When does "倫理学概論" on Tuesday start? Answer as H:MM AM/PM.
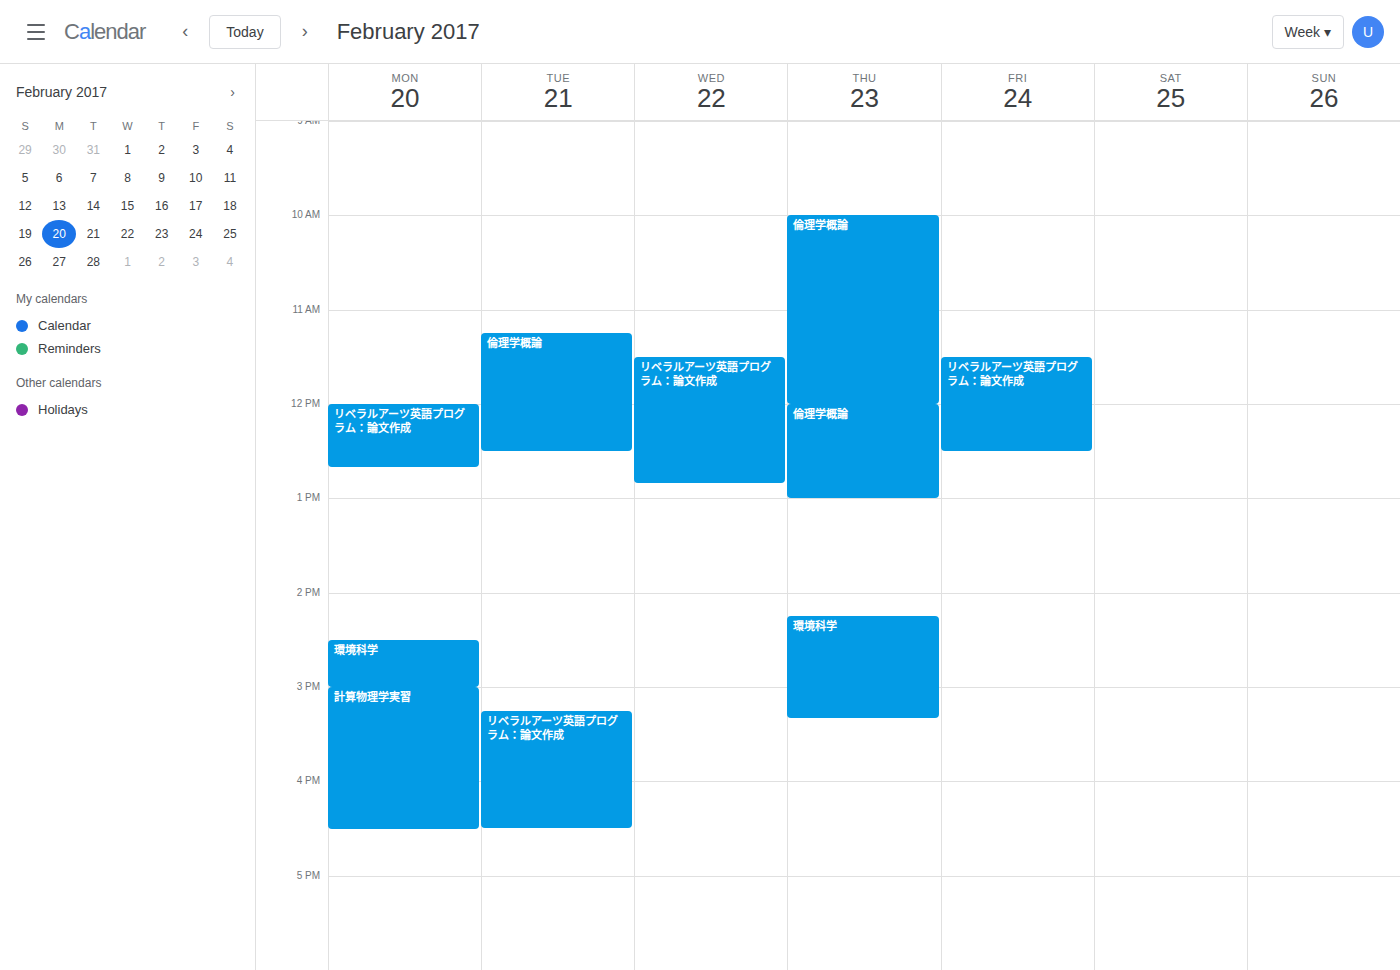
11:15 AM